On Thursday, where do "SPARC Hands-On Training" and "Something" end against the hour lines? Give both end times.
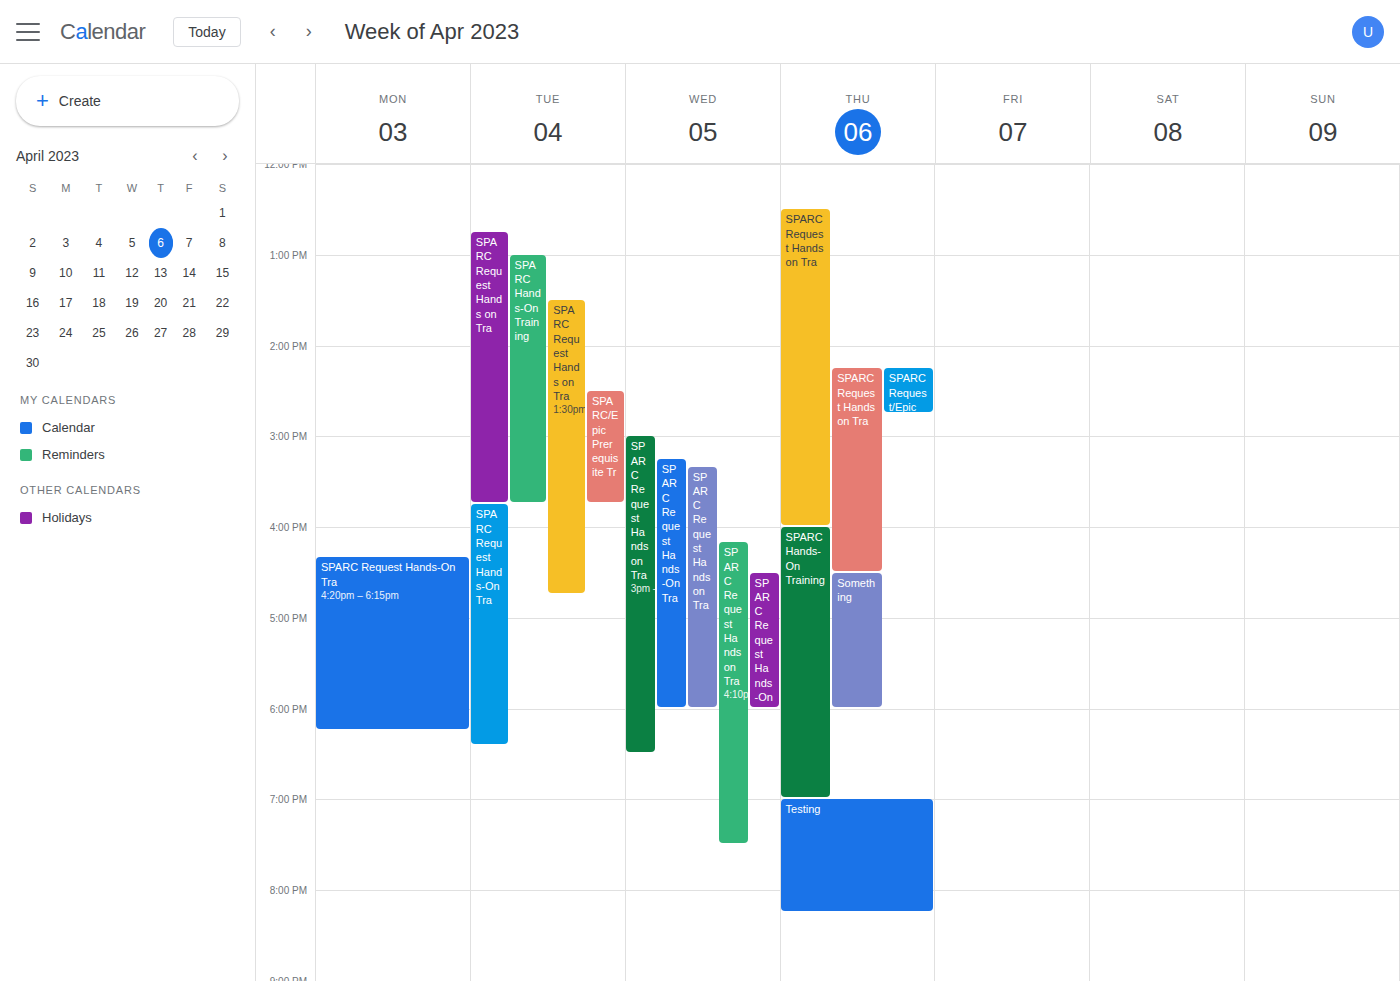
"SPARC Hands-On Training": 7:00 PM, exactly on the 7 PM line. "Something": 6:00 PM, exactly on the 6 PM line.